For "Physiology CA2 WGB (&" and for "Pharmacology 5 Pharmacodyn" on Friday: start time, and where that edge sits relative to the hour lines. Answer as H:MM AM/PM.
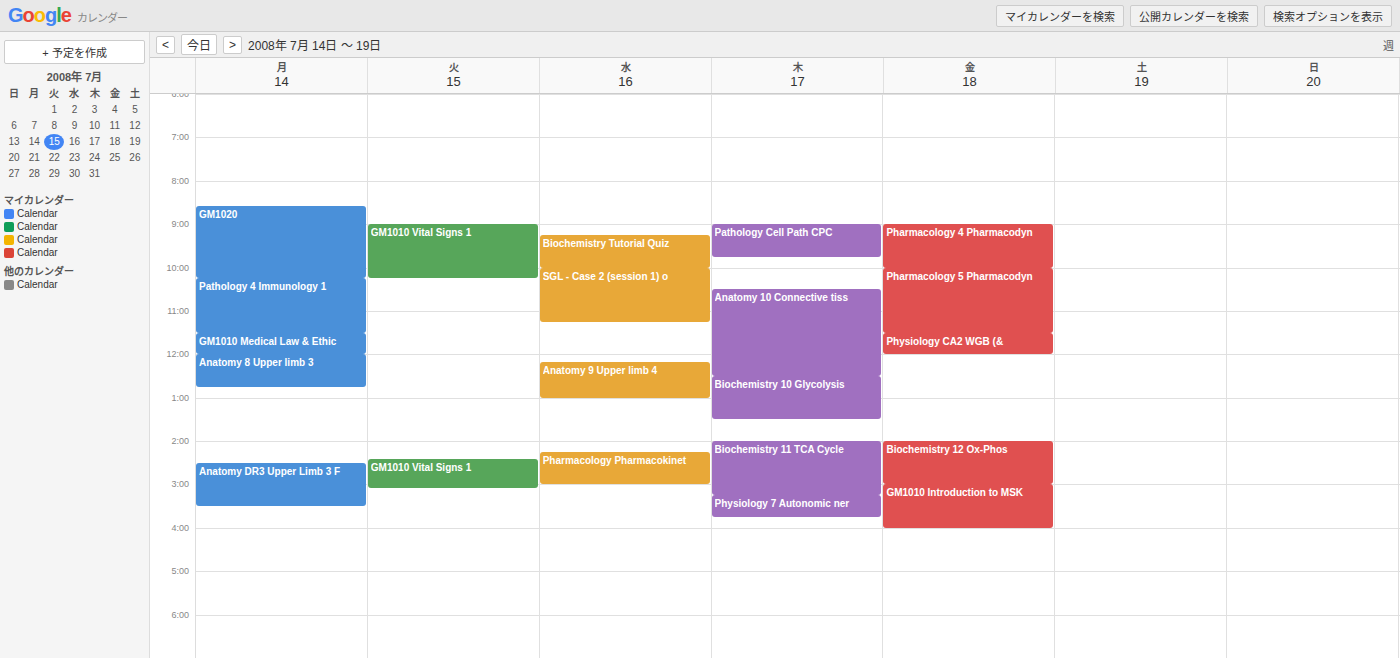
"Physiology CA2 WGB (&": 11:30 AM, halfway between the 11 AM and 12 PM lines. "Pharmacology 5 Pharmacodyn": 10:00 AM, exactly on the 10 AM line.